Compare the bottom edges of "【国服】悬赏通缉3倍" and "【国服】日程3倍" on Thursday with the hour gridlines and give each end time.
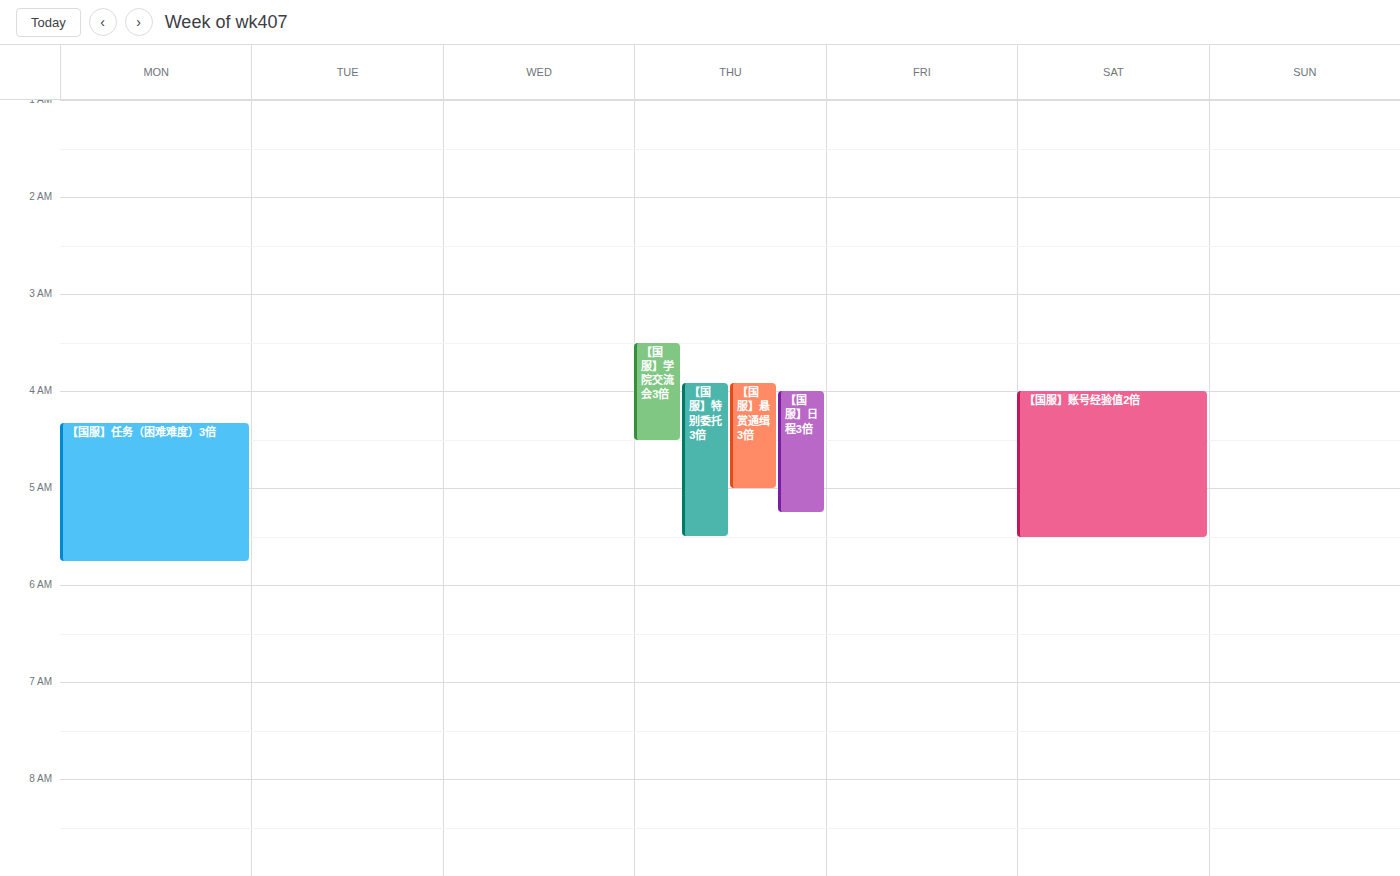
"【国服】悬赏通缉3倍": 5:00 AM, exactly on the 5 AM line. "【国服】日程3倍": 5:15 AM, neither: a quarter of the way from the 5 AM line to the 6 AM line.